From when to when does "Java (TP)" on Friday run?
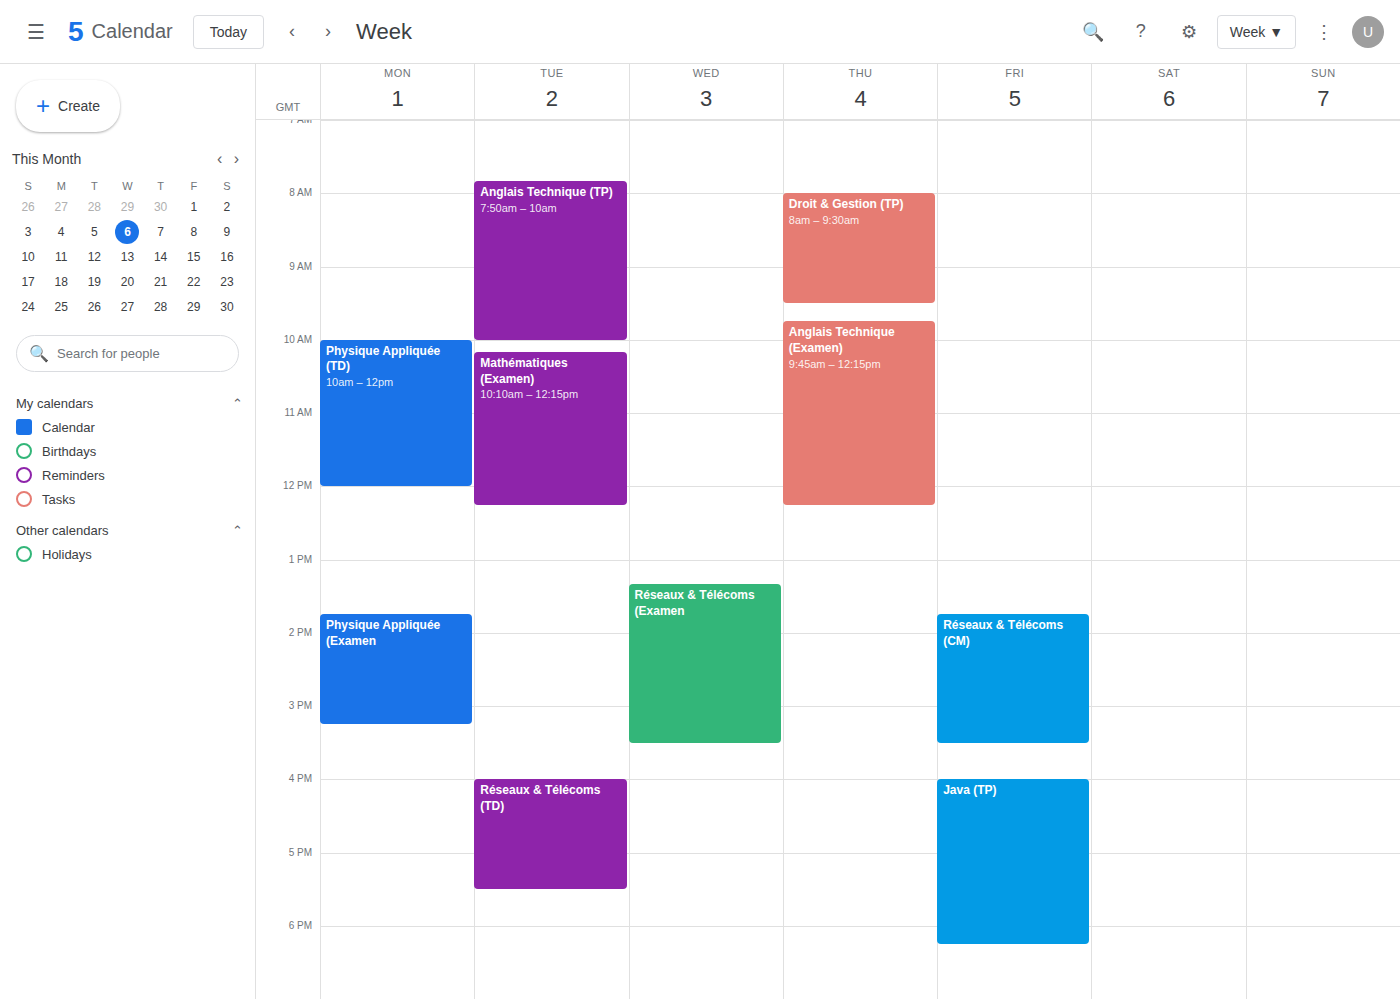
4:00 PM to 6:15 PM